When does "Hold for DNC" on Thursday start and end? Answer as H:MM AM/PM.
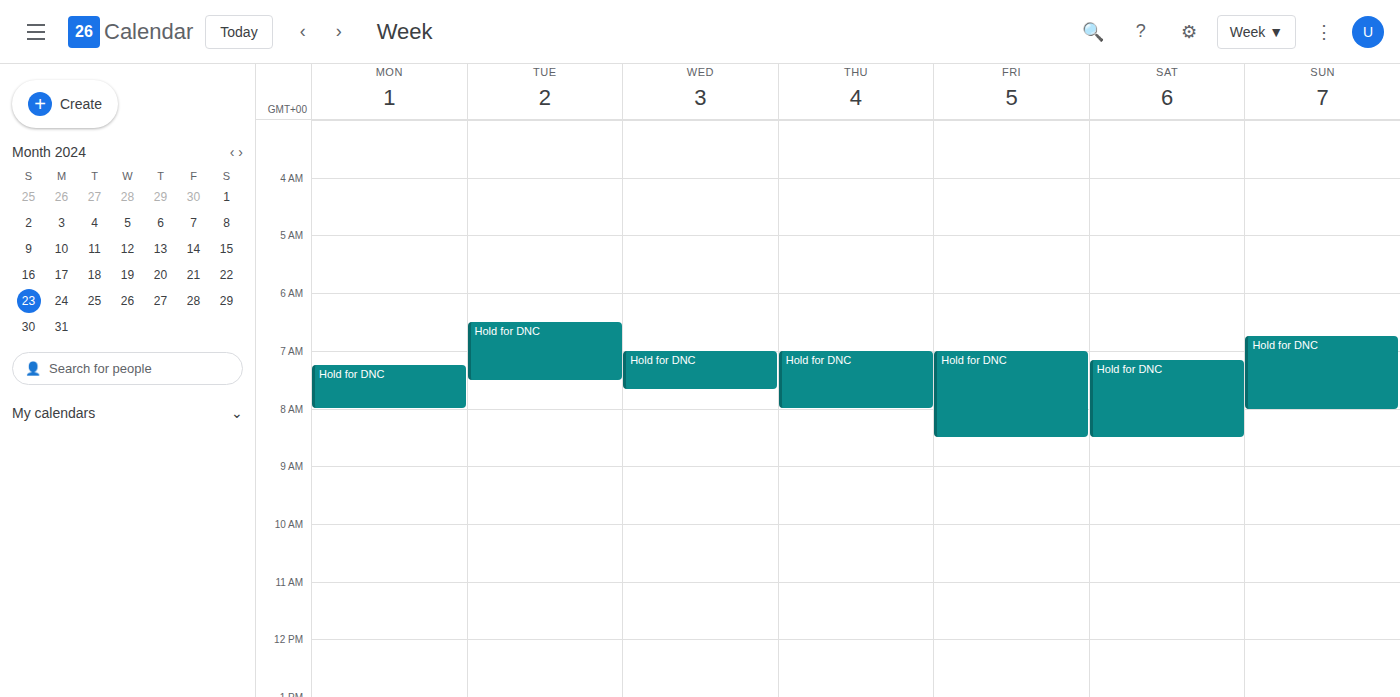
7:00 AM to 8:00 AM